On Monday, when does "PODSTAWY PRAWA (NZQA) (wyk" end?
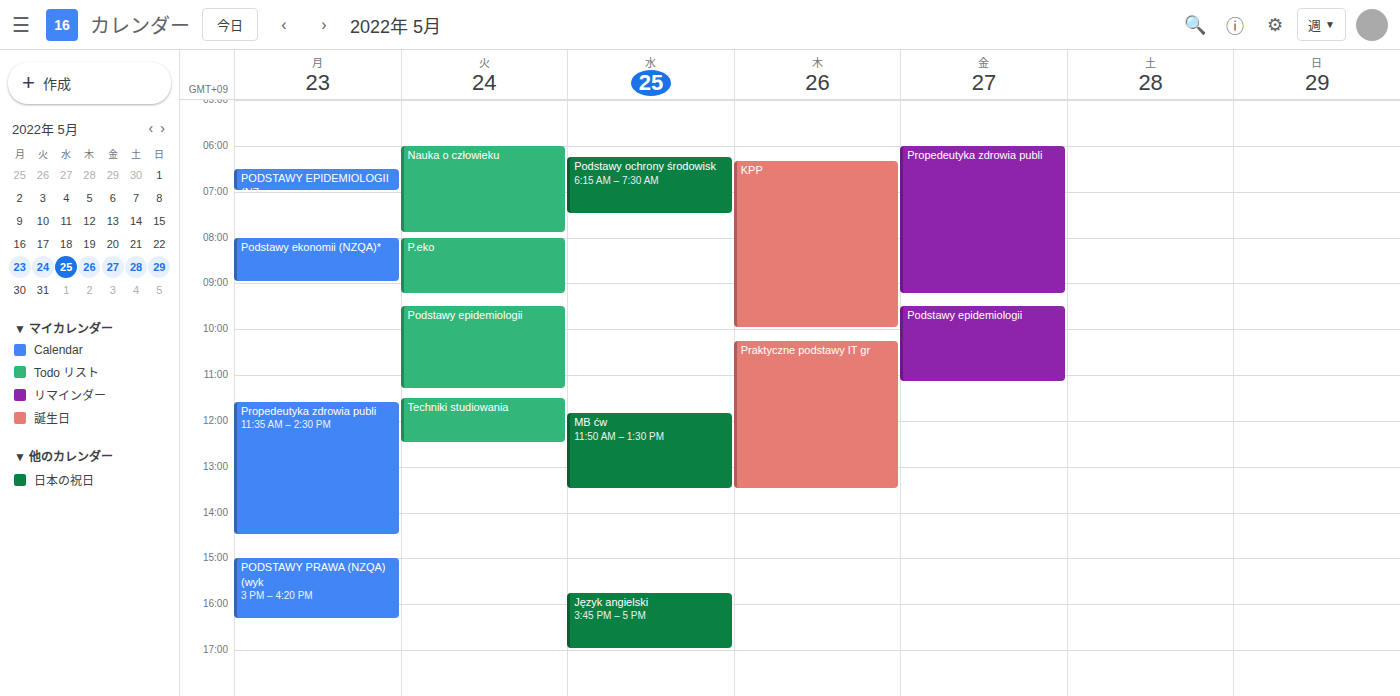
4:20 PM